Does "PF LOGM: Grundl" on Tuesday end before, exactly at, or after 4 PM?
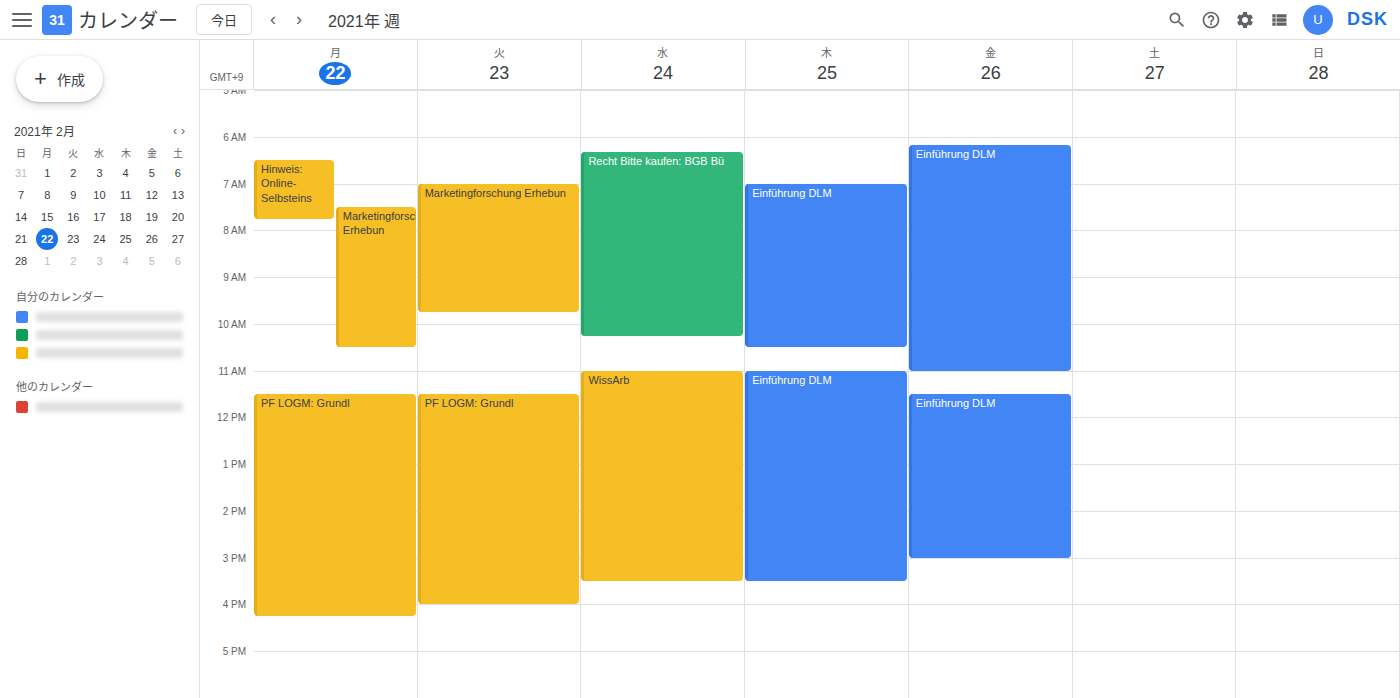
4:00 PM -- exactly at 4 PM, on the 4 PM line.